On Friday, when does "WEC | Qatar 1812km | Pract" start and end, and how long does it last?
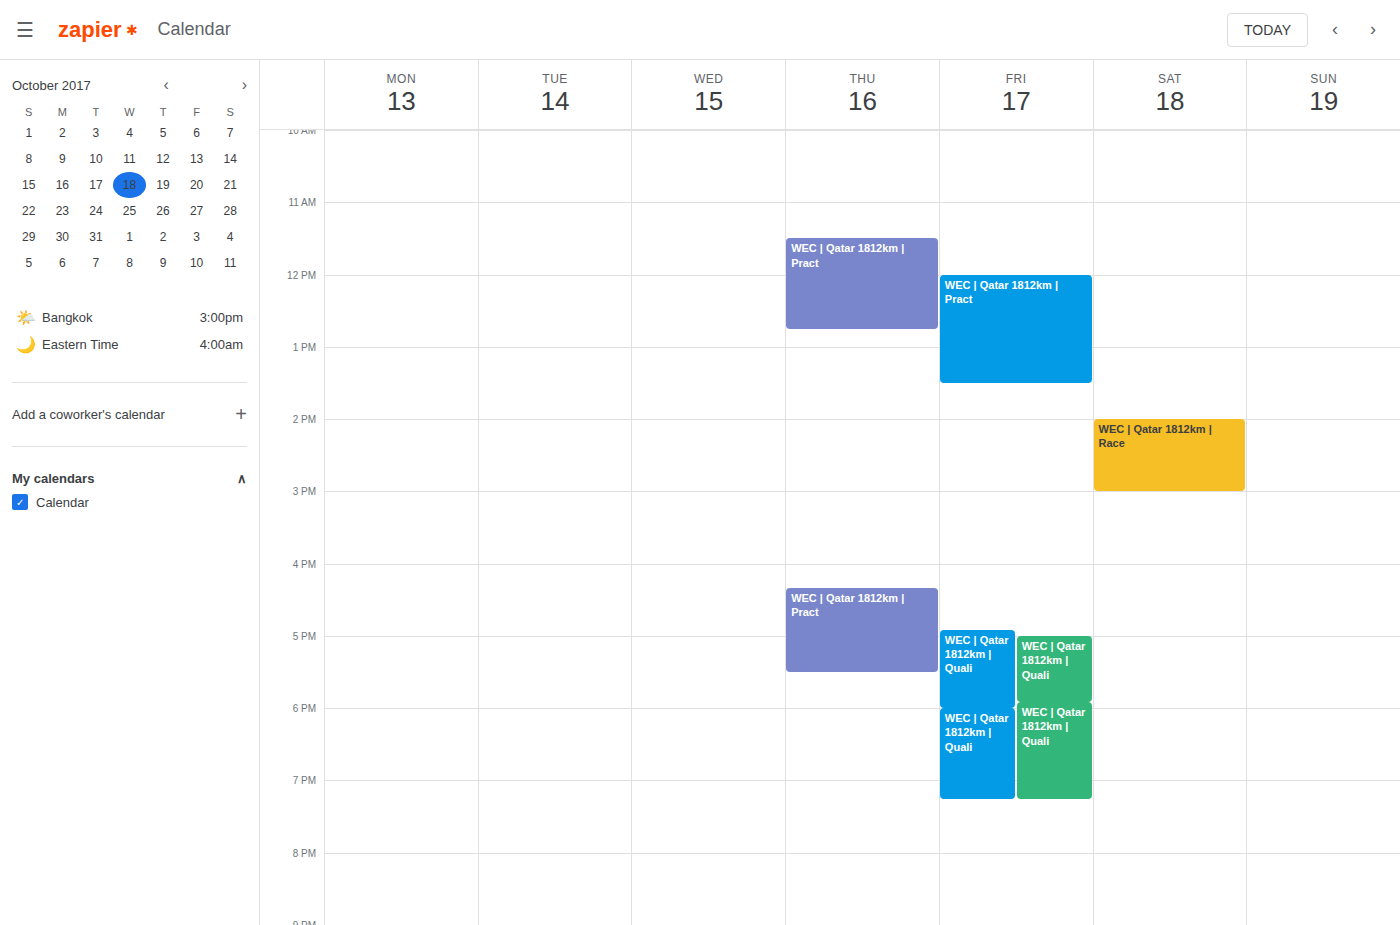
12:00 PM to 1:30 PM, 1 hour 30 minutes